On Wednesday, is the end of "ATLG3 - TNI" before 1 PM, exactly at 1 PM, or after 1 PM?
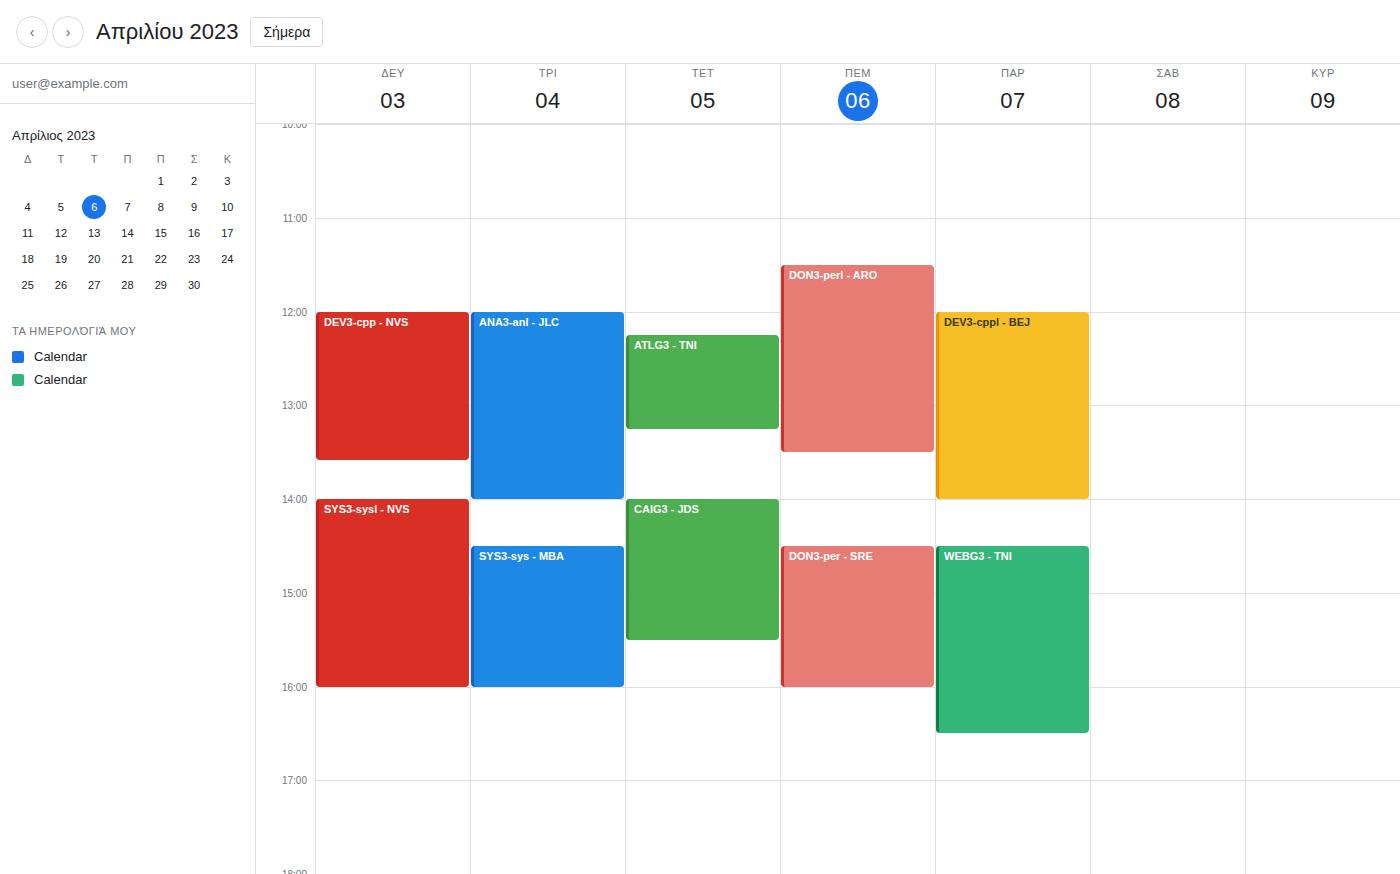
1:15 PM -- after 1 PM, 15 minutes below the 1 PM line.